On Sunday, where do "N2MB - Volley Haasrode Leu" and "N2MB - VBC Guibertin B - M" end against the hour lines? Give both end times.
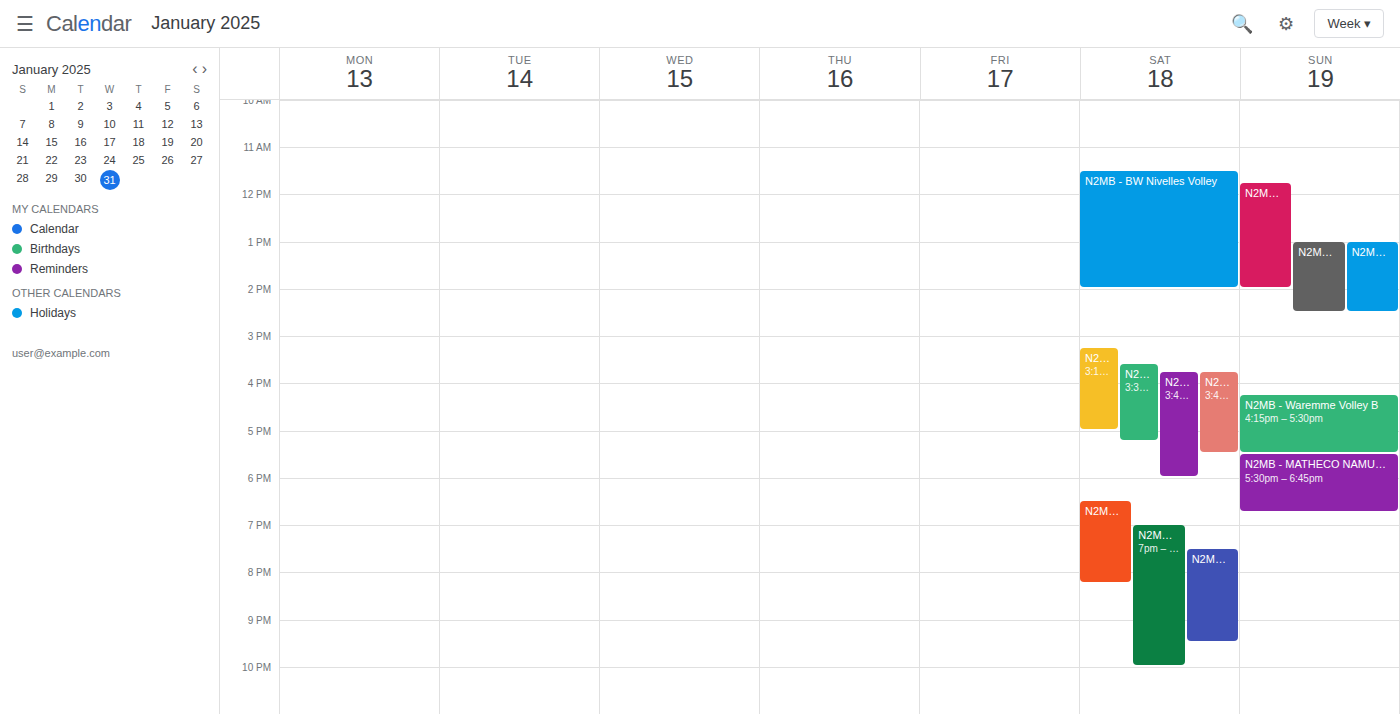
"N2MB - Volley Haasrode Leu": 2:30 PM, halfway between the 2 PM and 3 PM lines. "N2MB - VBC Guibertin B - M": 2:00 PM, exactly on the 2 PM line.